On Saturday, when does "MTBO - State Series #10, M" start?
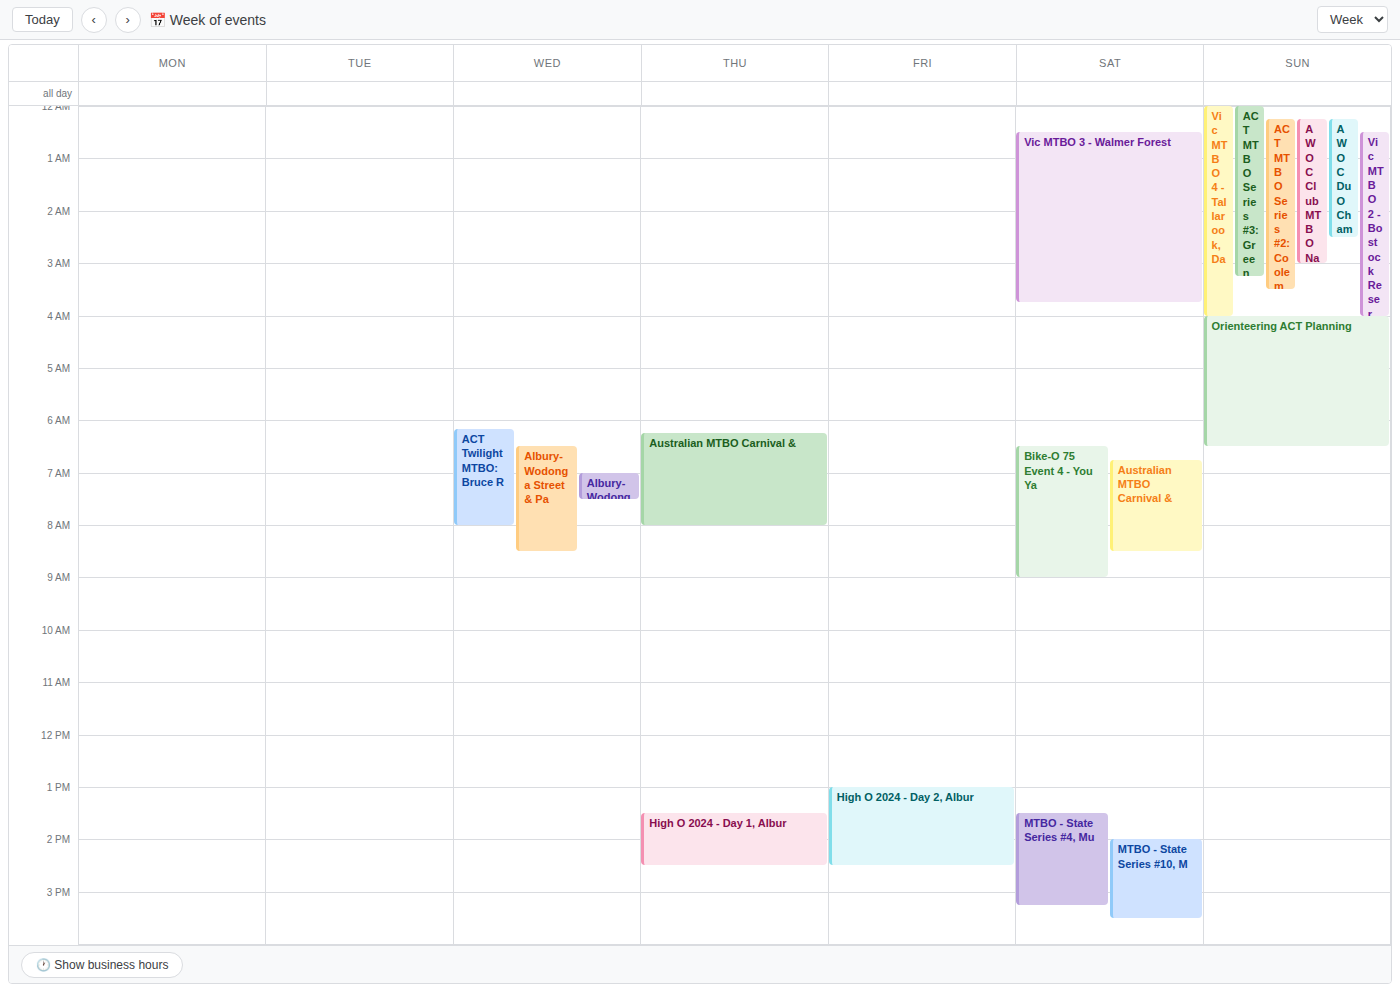
14:00